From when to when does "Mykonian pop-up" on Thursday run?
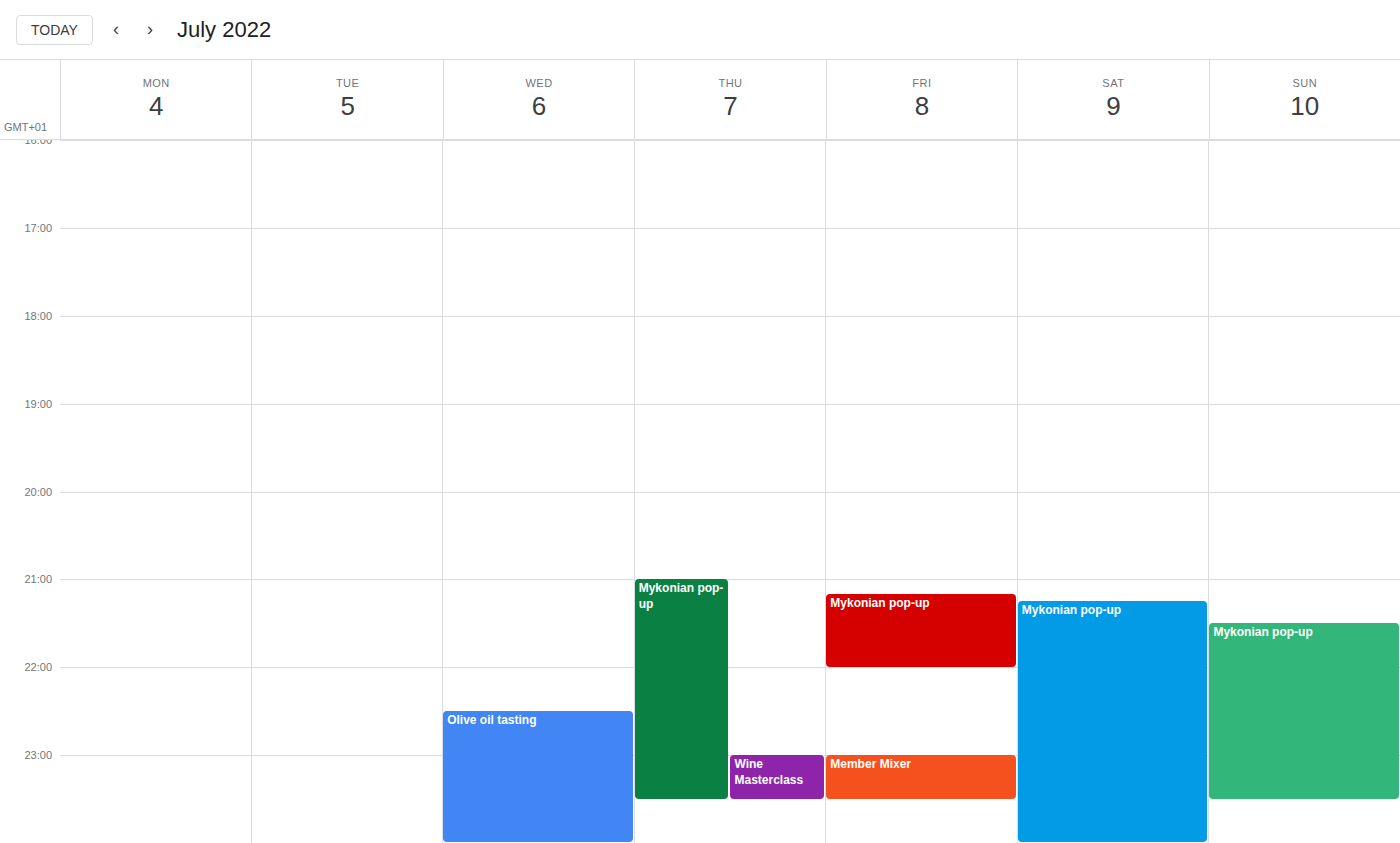
9:00 PM to 11:30 PM